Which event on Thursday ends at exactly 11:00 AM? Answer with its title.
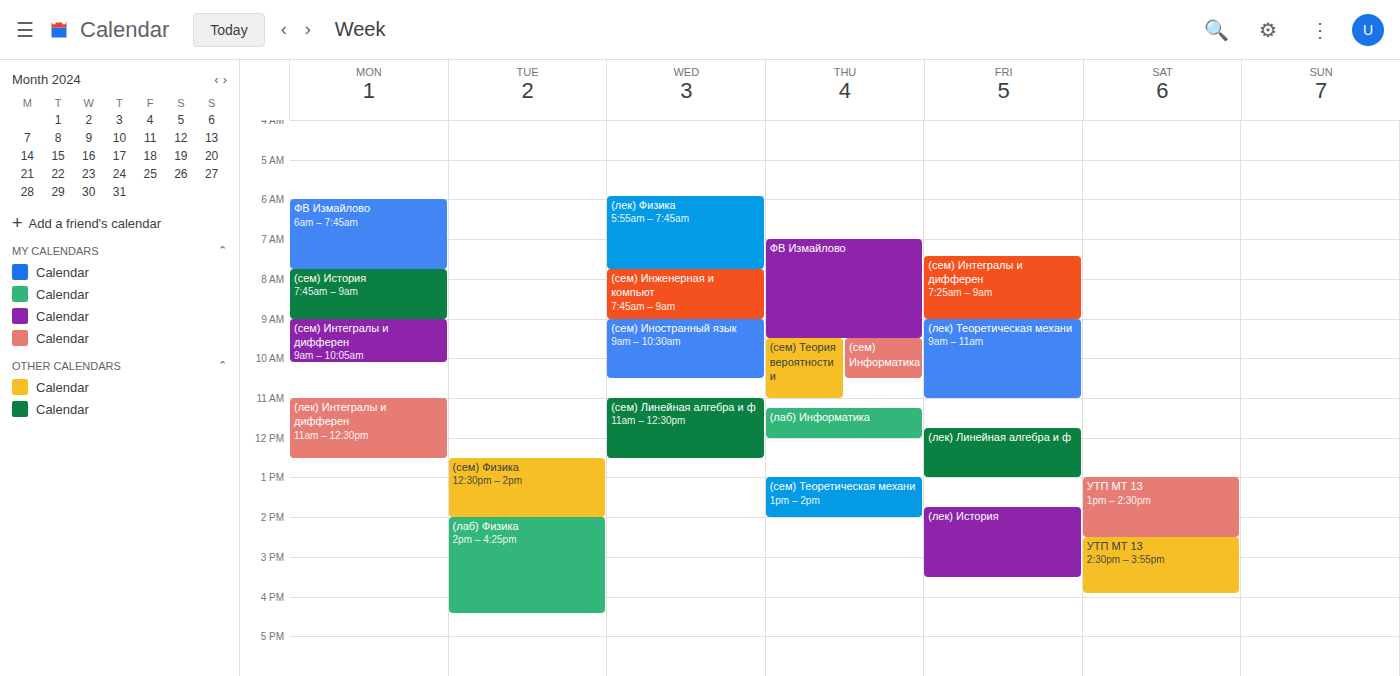
"(сем) Теория вероятности и"